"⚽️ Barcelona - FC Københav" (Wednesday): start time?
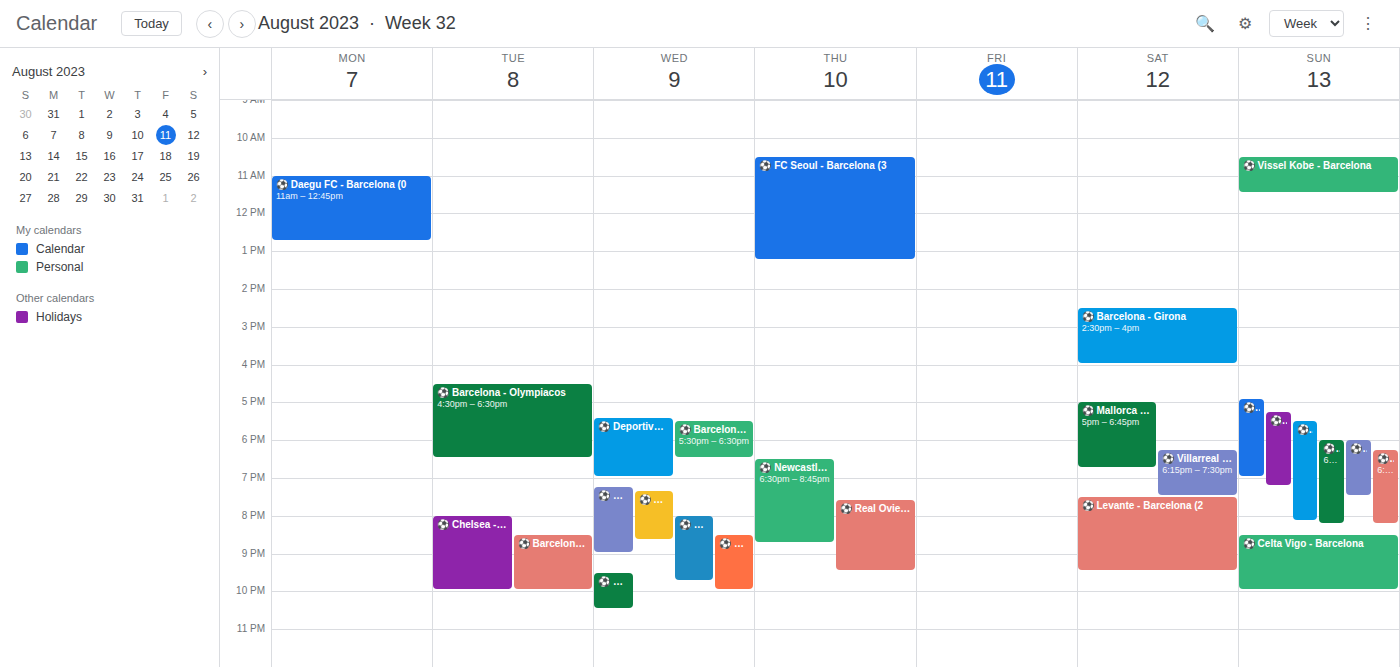
8:30 PM